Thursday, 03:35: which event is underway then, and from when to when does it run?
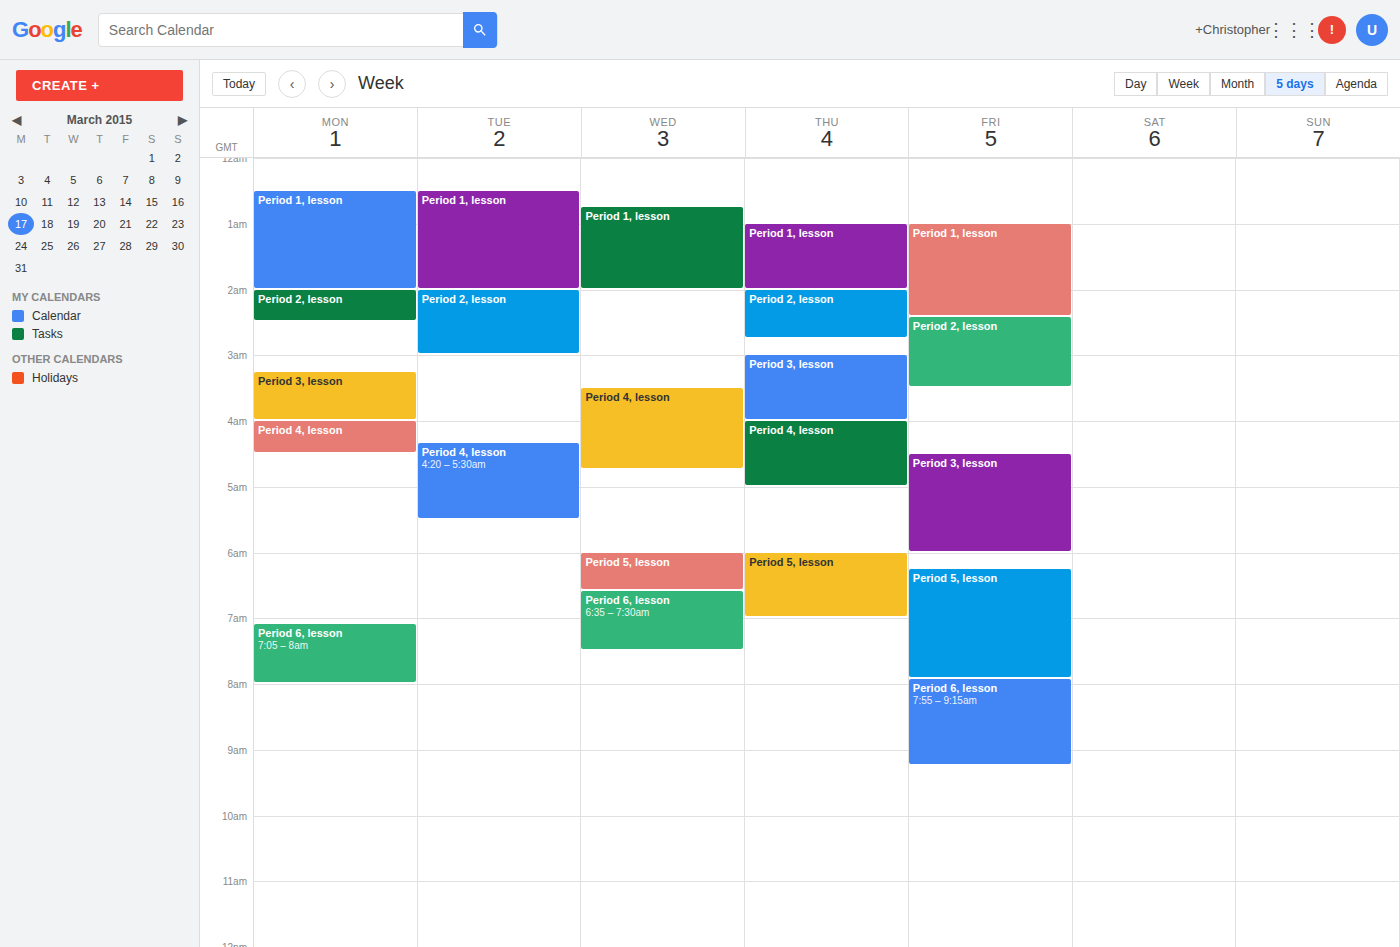
"Period 3, lesson", 03:00 to 04:00